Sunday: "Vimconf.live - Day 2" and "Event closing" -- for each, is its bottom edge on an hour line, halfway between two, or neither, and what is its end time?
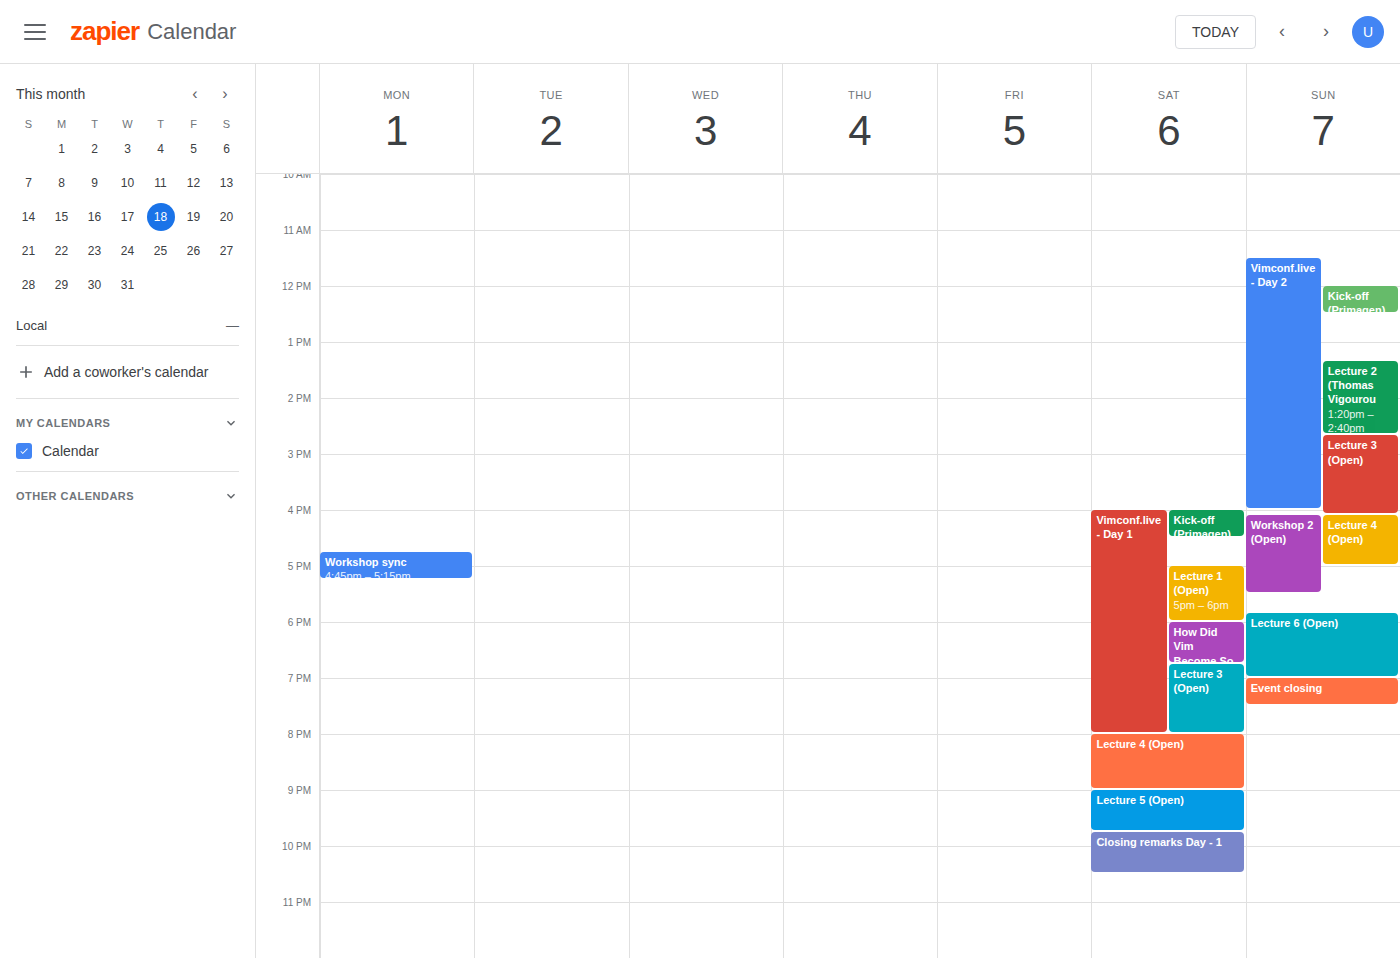
"Vimconf.live - Day 2": 4:00 PM, exactly on the 4 PM line. "Event closing": 7:30 PM, halfway between the 7 PM and 8 PM lines.